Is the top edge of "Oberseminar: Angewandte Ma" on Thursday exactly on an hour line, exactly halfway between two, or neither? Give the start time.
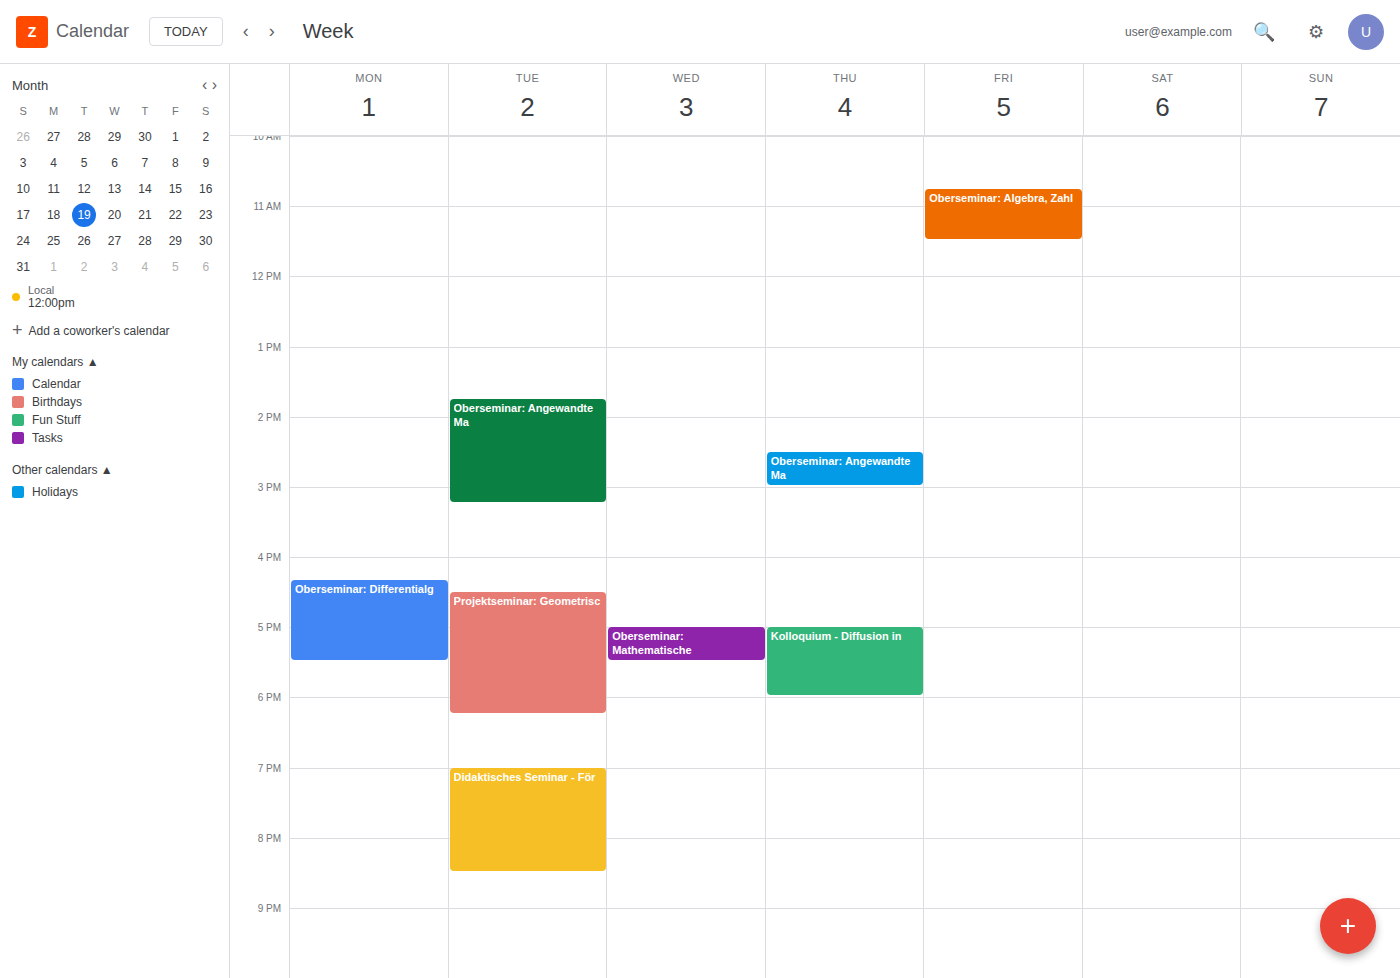
2:30 PM -- halfway between the 2 PM and 3 PM lines.